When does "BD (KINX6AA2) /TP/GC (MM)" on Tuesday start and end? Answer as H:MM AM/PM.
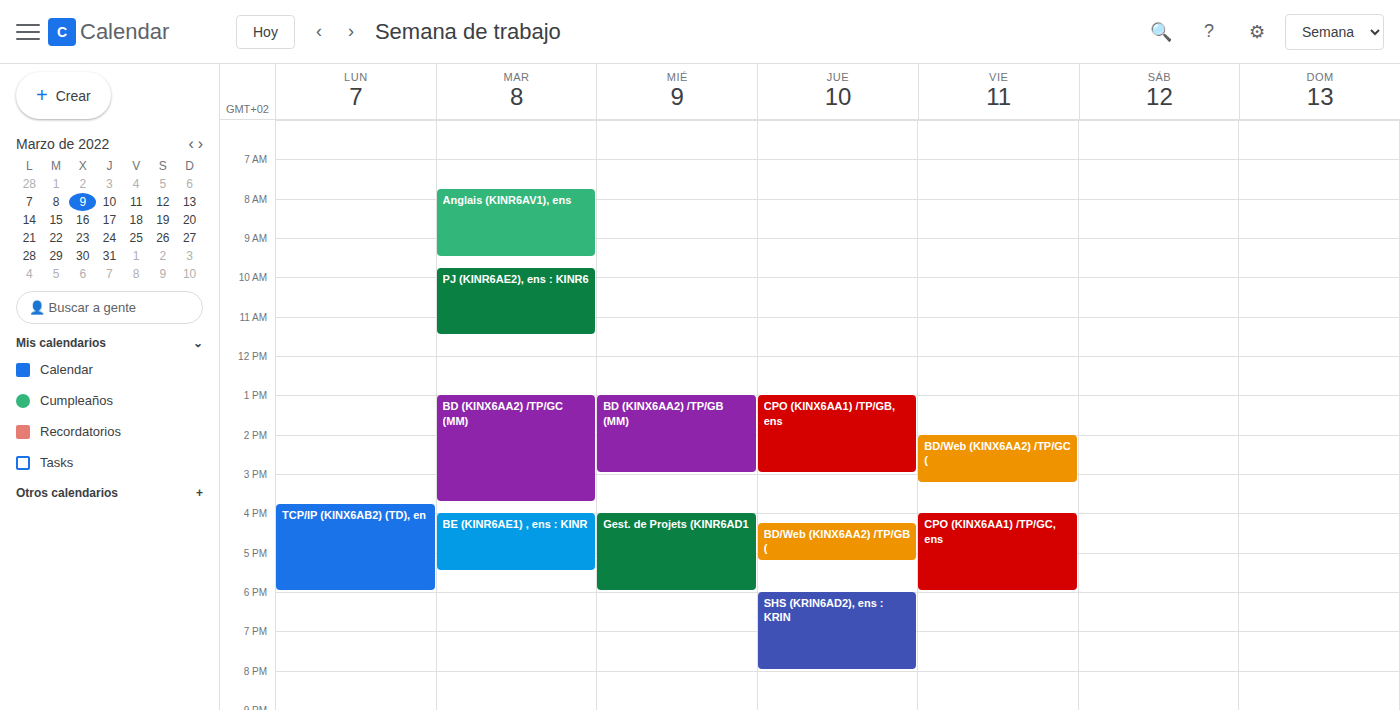
1:00 PM to 3:45 PM